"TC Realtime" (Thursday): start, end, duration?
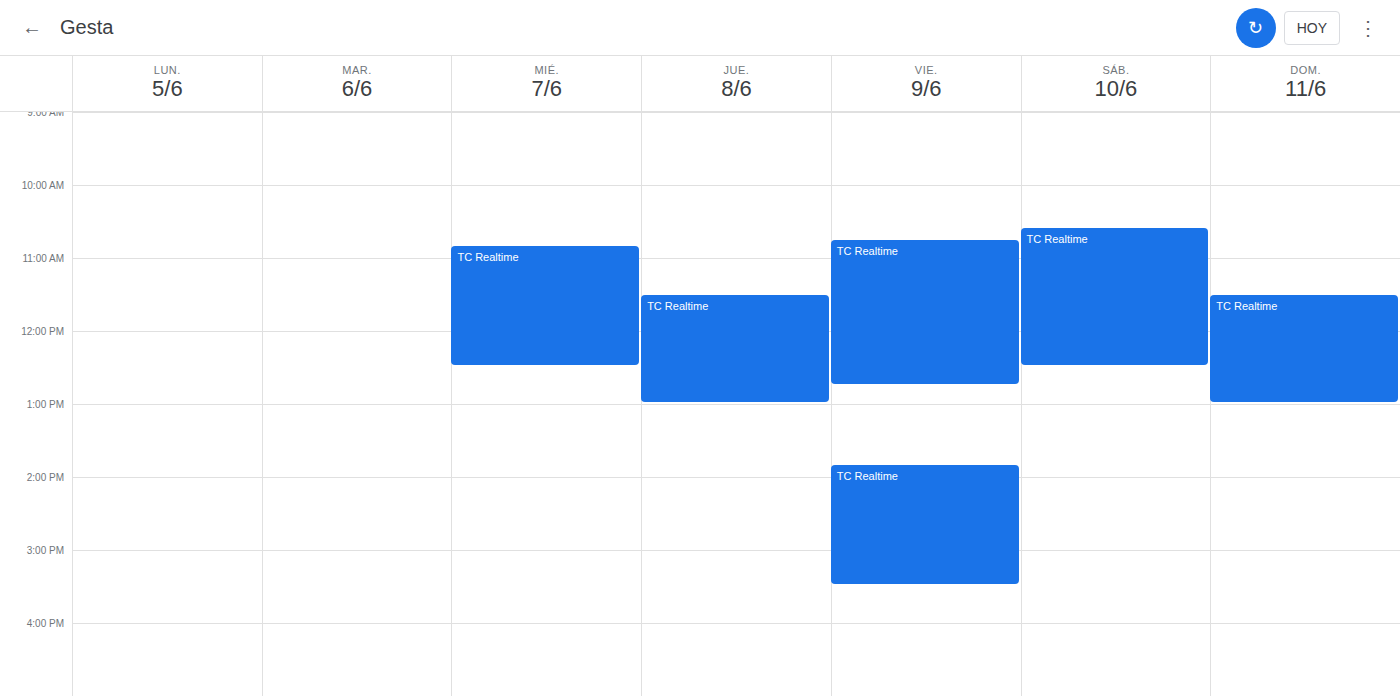
11:30 AM to 1:00 PM, 1 hour 30 minutes